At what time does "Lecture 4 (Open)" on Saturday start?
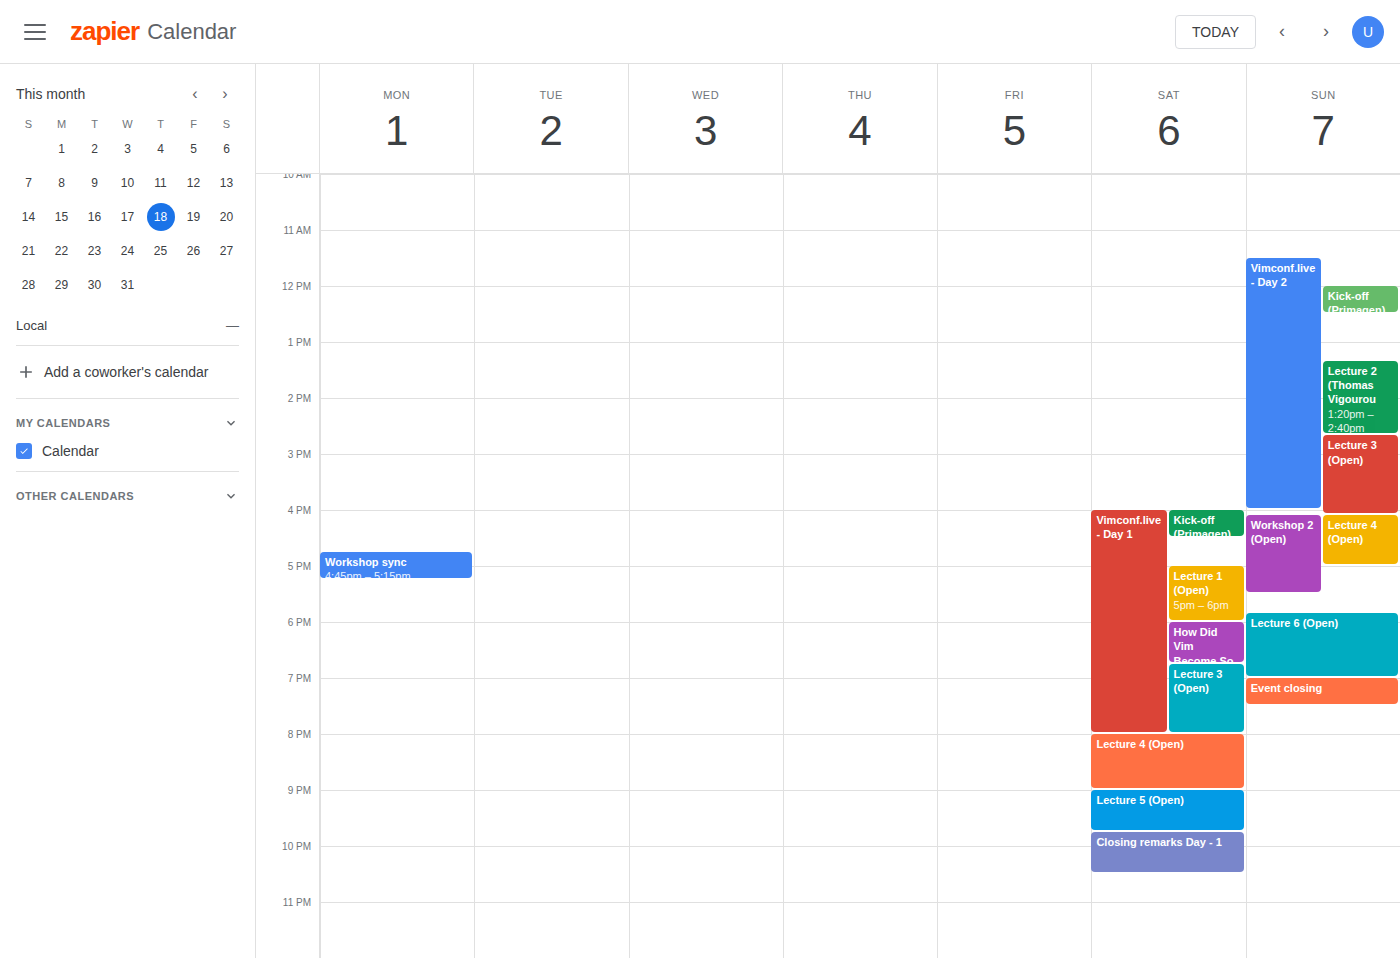
8:00 PM